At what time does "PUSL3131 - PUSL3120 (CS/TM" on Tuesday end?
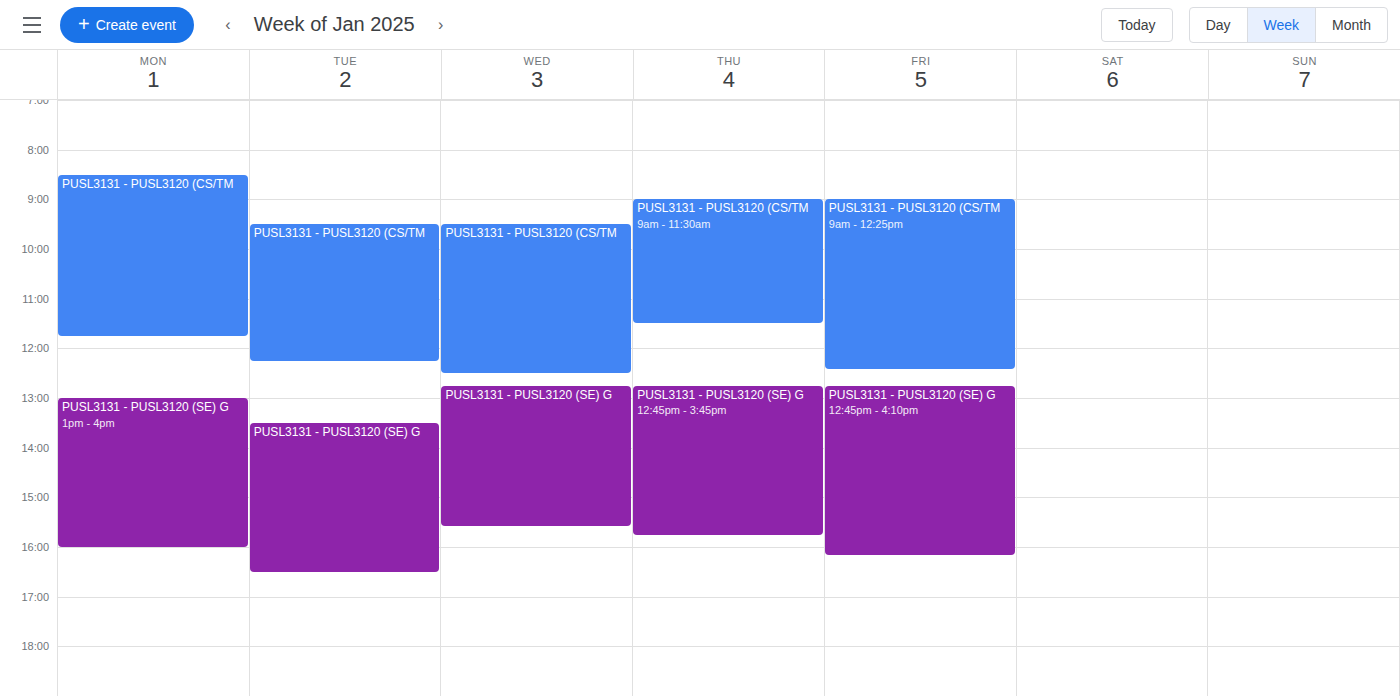
12:15 PM